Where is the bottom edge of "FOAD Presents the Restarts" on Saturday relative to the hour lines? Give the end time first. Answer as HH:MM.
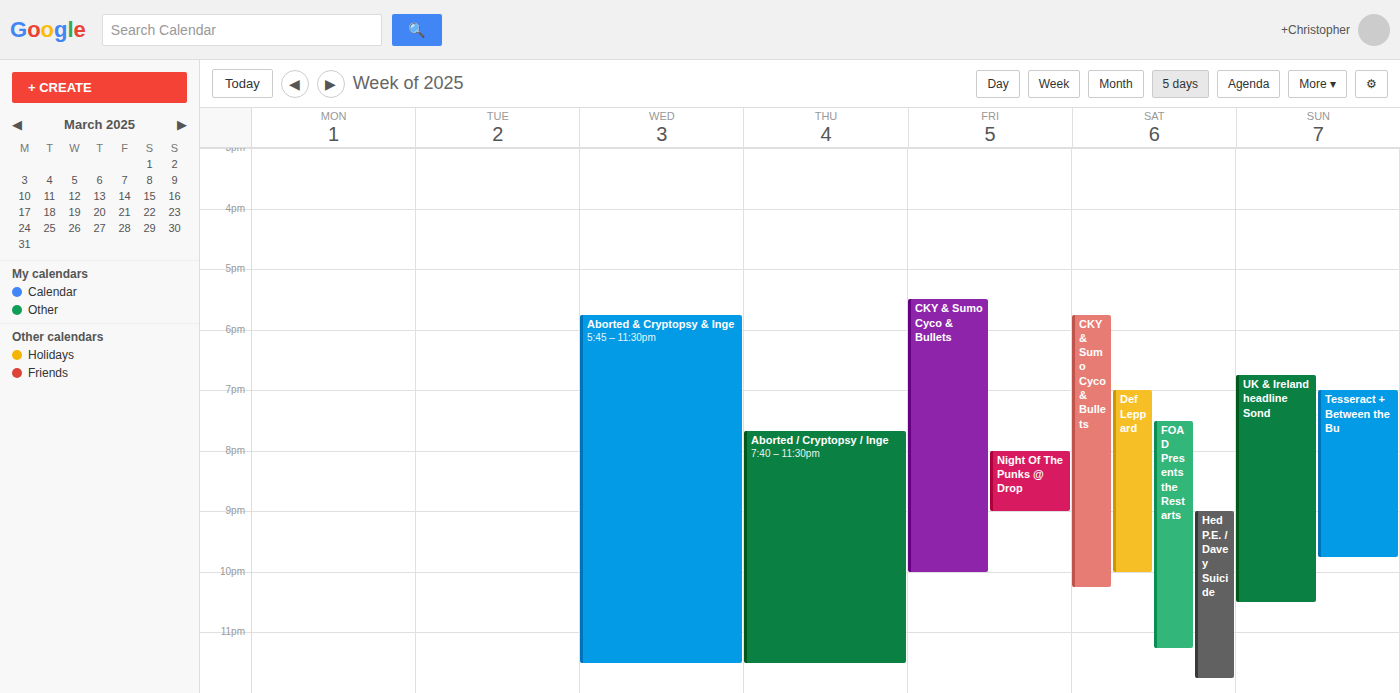
23:15 -- neither: a quarter of the way from the 23:00 line to the 24:00 line.